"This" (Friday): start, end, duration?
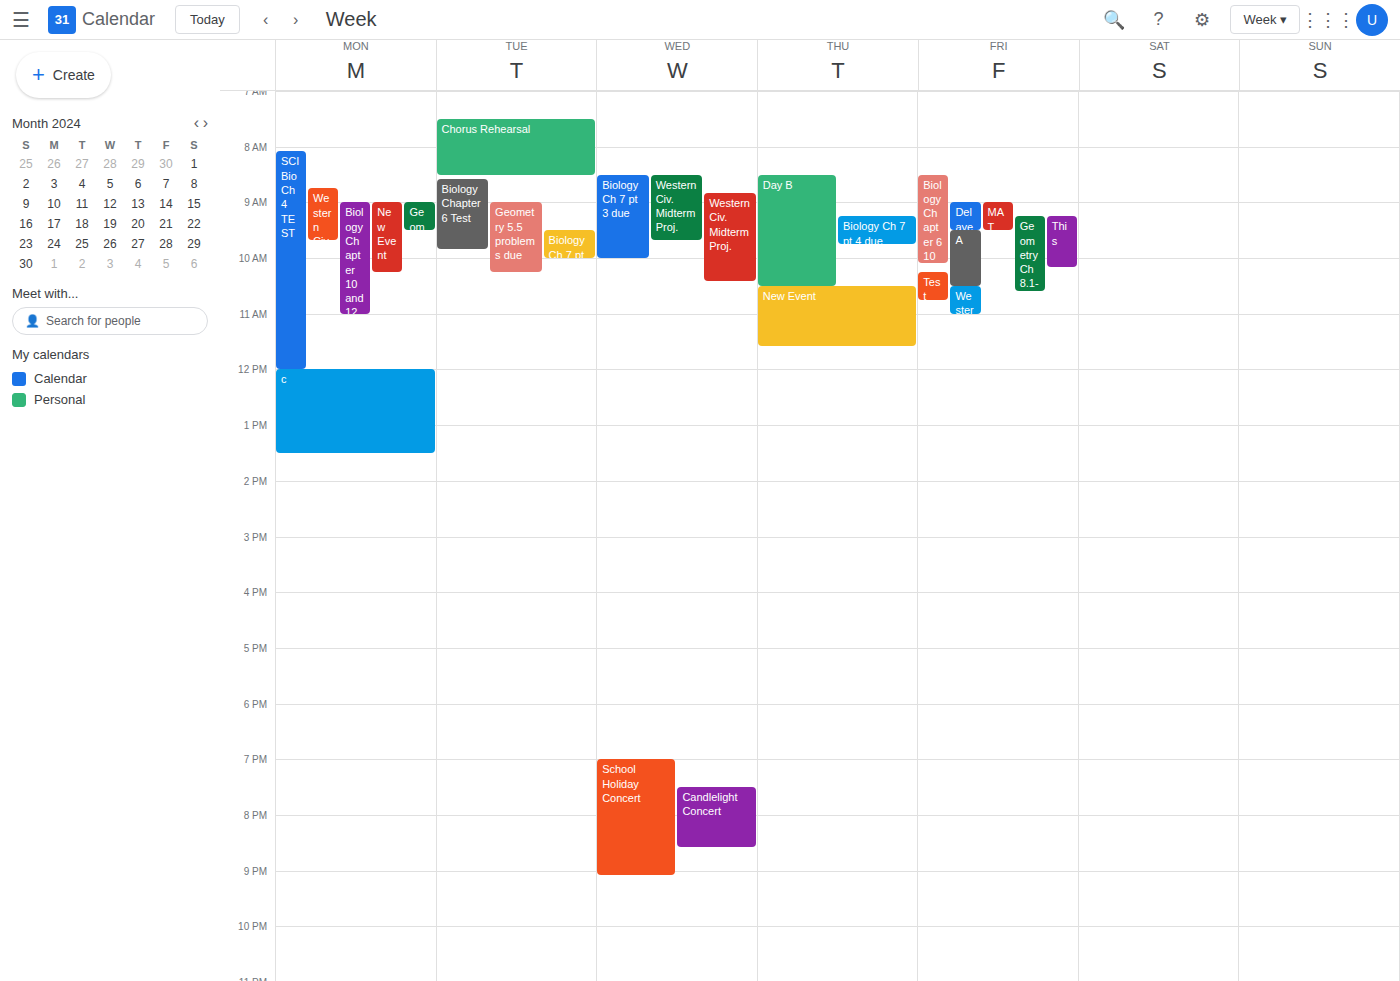
9:15 AM to 10:10 AM, 55 minutes